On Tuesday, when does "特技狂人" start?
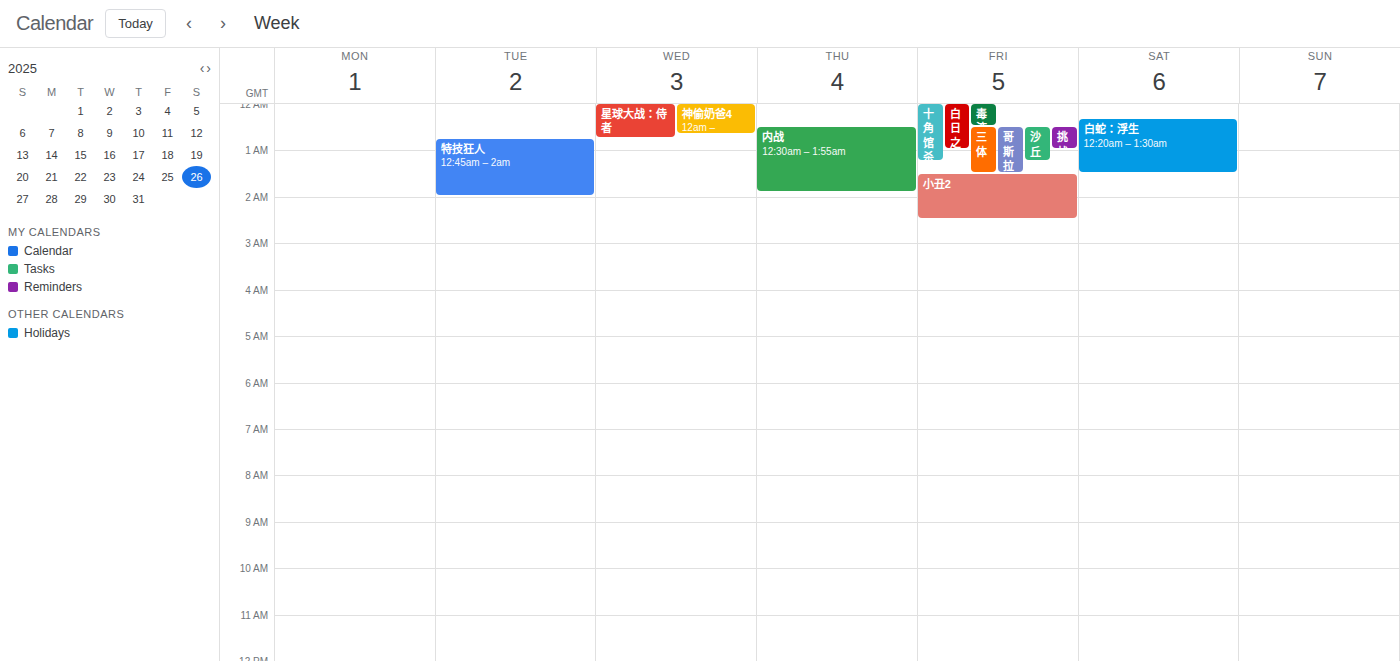
12:45 AM